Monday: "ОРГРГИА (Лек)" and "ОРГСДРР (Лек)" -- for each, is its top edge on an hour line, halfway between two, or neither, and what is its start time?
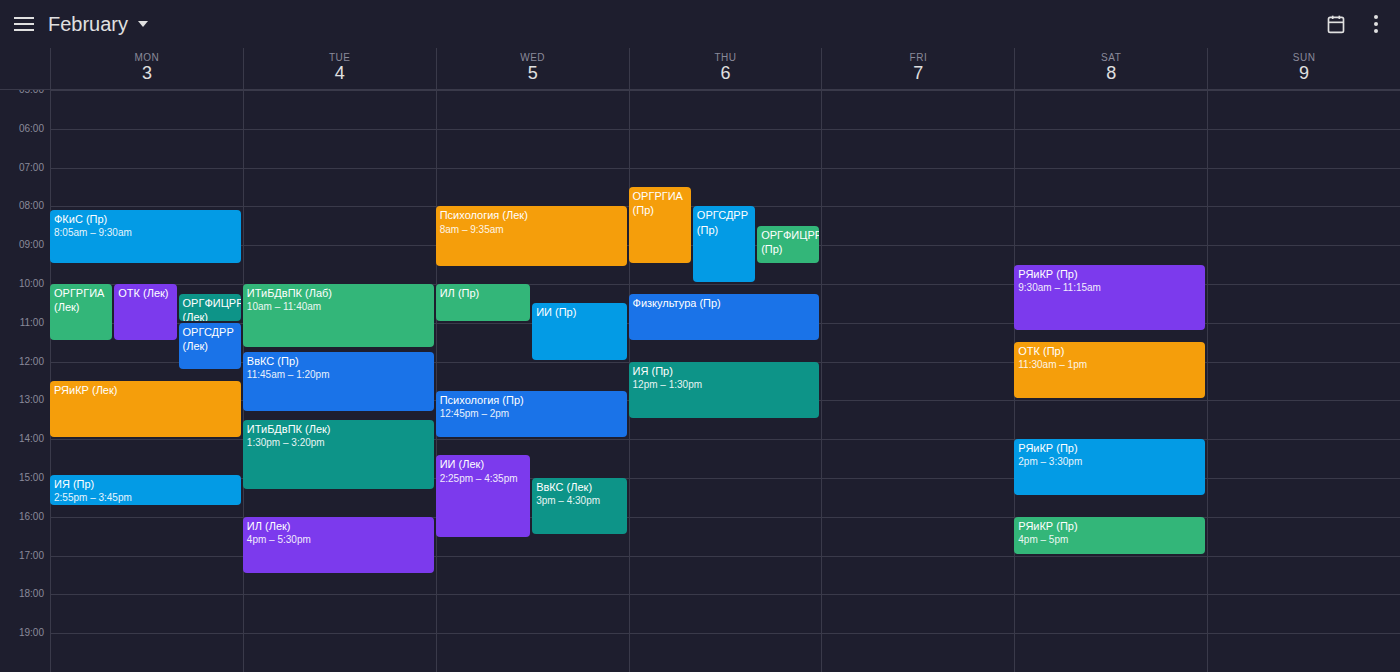
"ОРГРГИА (Лек)": 10:00 AM, exactly on the 10 AM line. "ОРГСДРР (Лек)": 11:00 AM, exactly on the 11 AM line.